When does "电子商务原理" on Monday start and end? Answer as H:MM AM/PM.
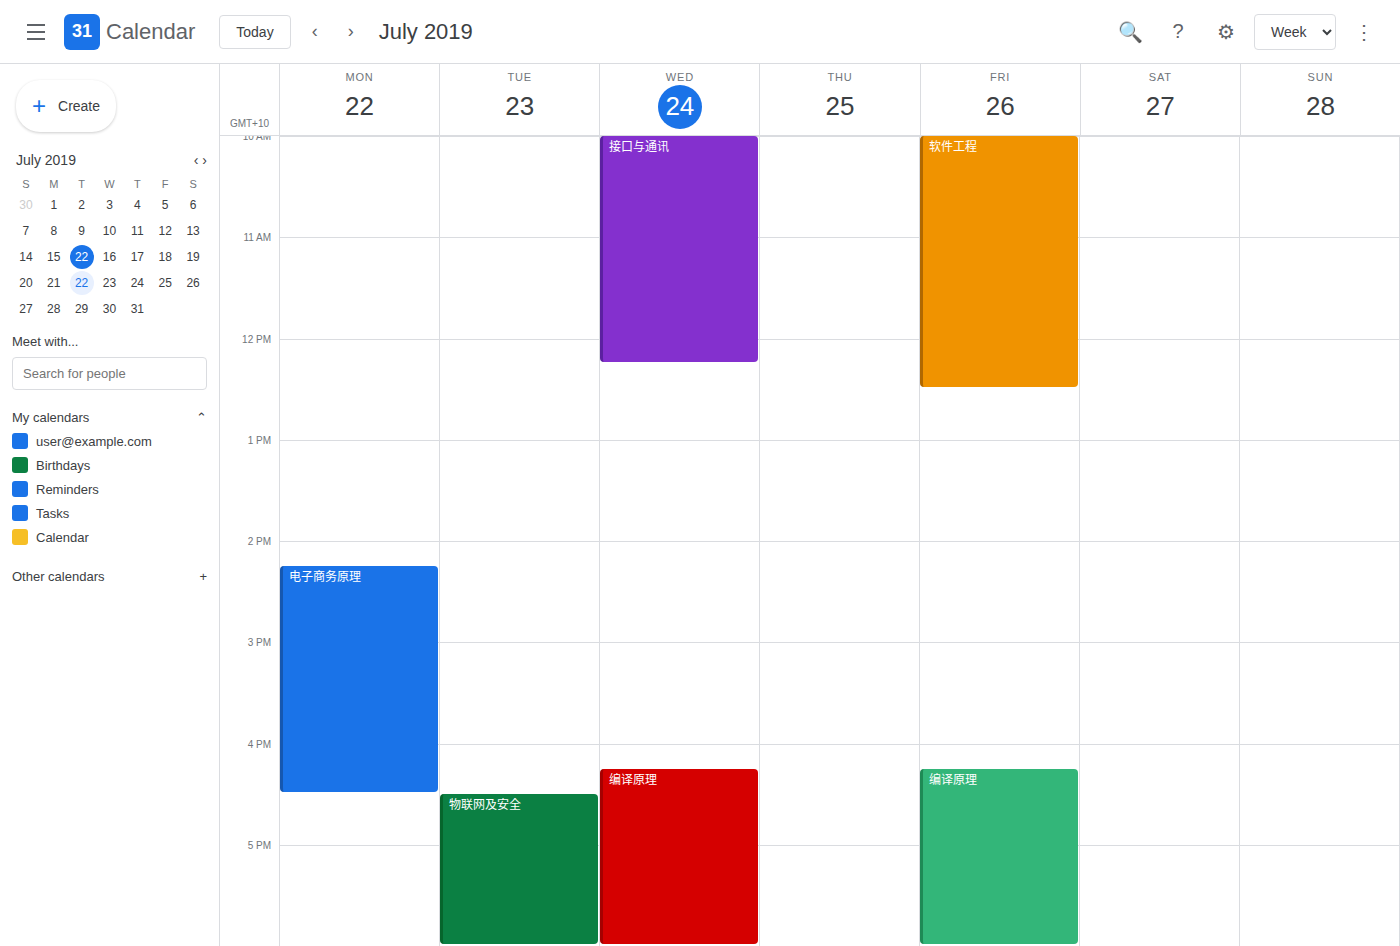
2:15 PM to 4:30 PM